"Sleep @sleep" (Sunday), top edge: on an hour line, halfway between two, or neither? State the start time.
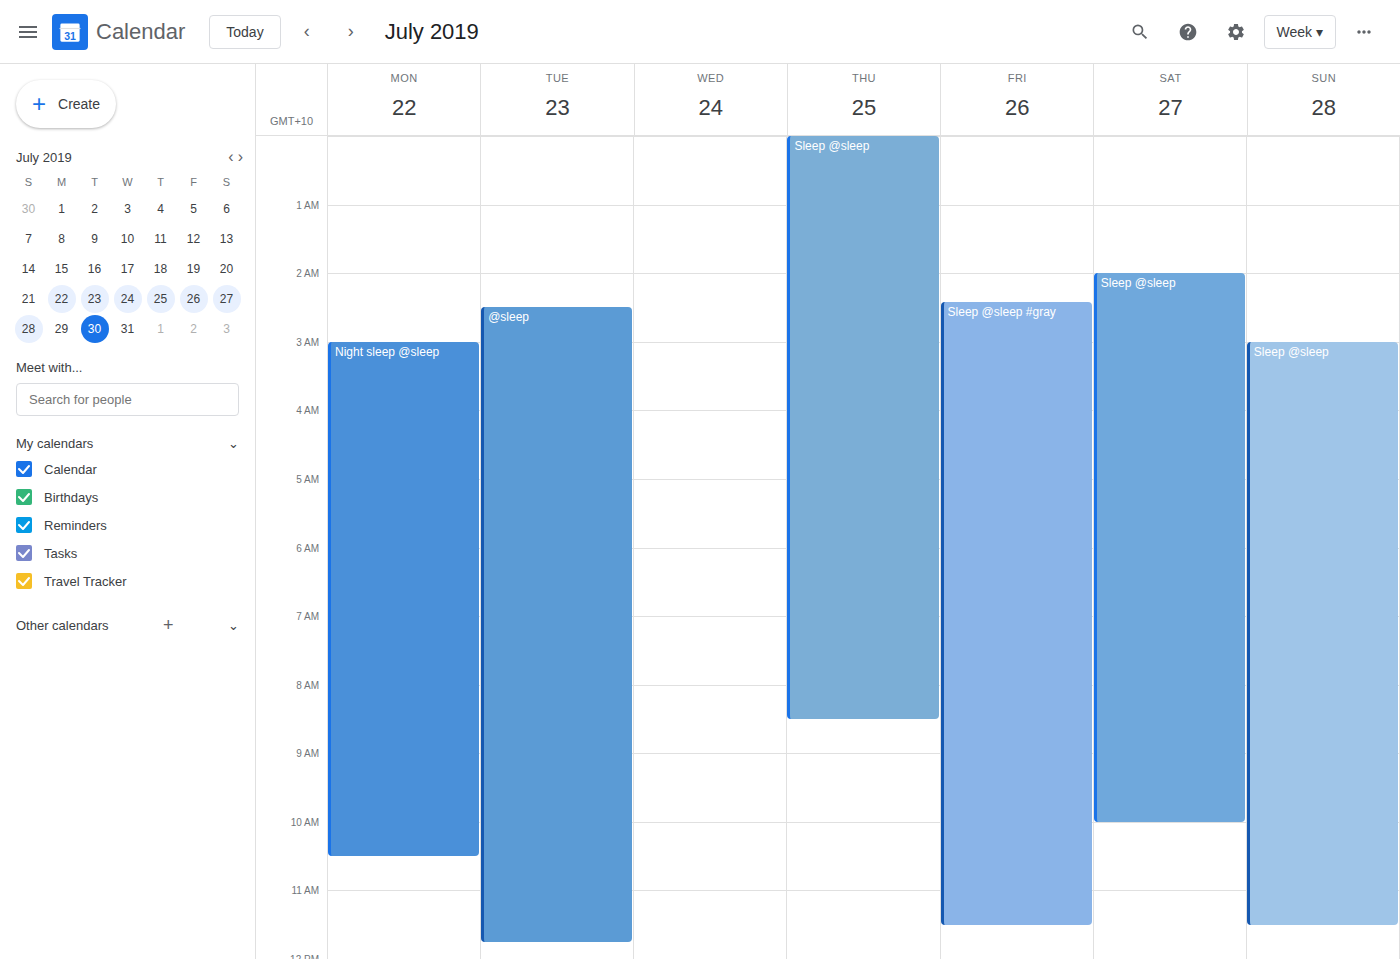
3:00 AM -- exactly on the 3 AM line.